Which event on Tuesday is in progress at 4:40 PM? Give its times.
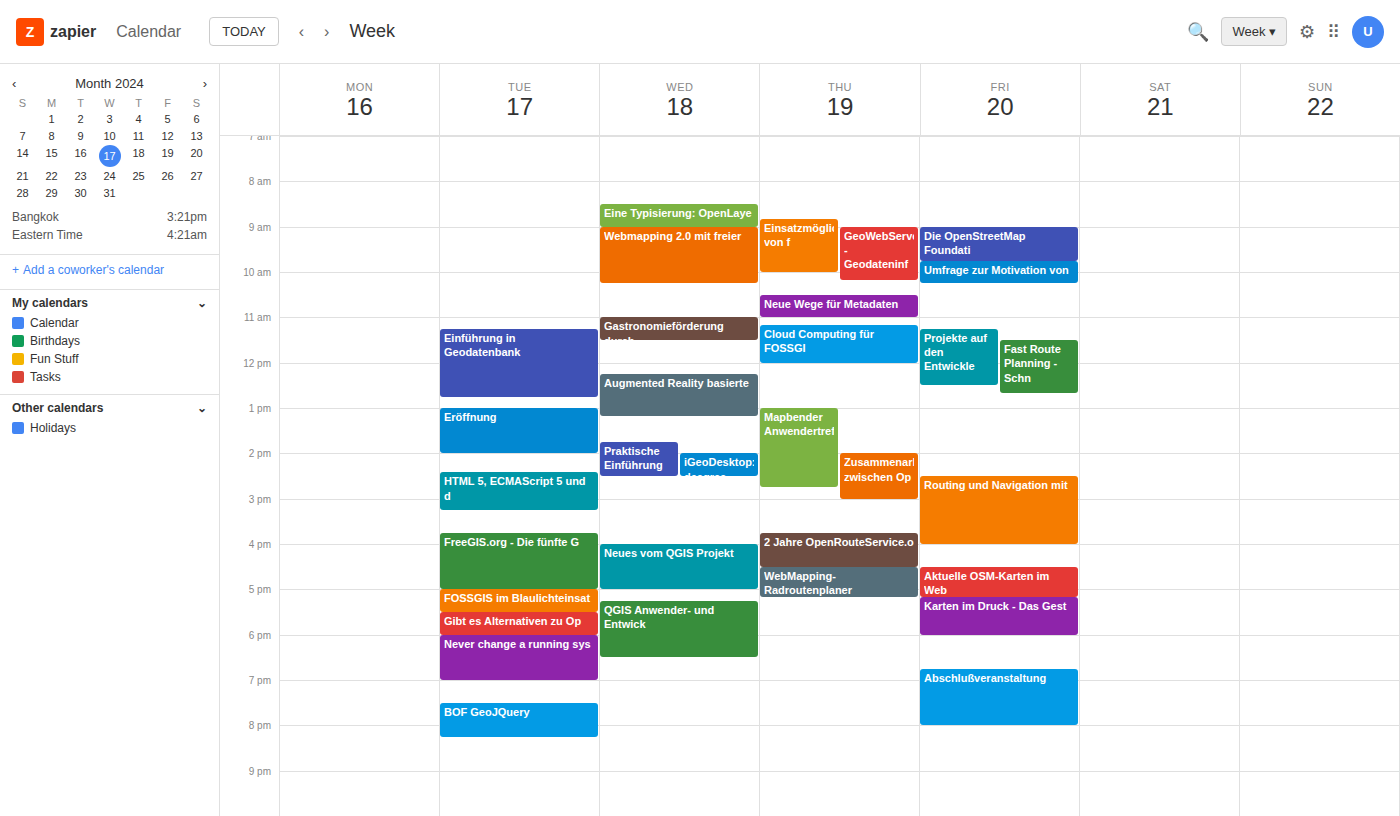
"FreeGIS.org - Die fünfte G", 3:45 PM to 5:00 PM